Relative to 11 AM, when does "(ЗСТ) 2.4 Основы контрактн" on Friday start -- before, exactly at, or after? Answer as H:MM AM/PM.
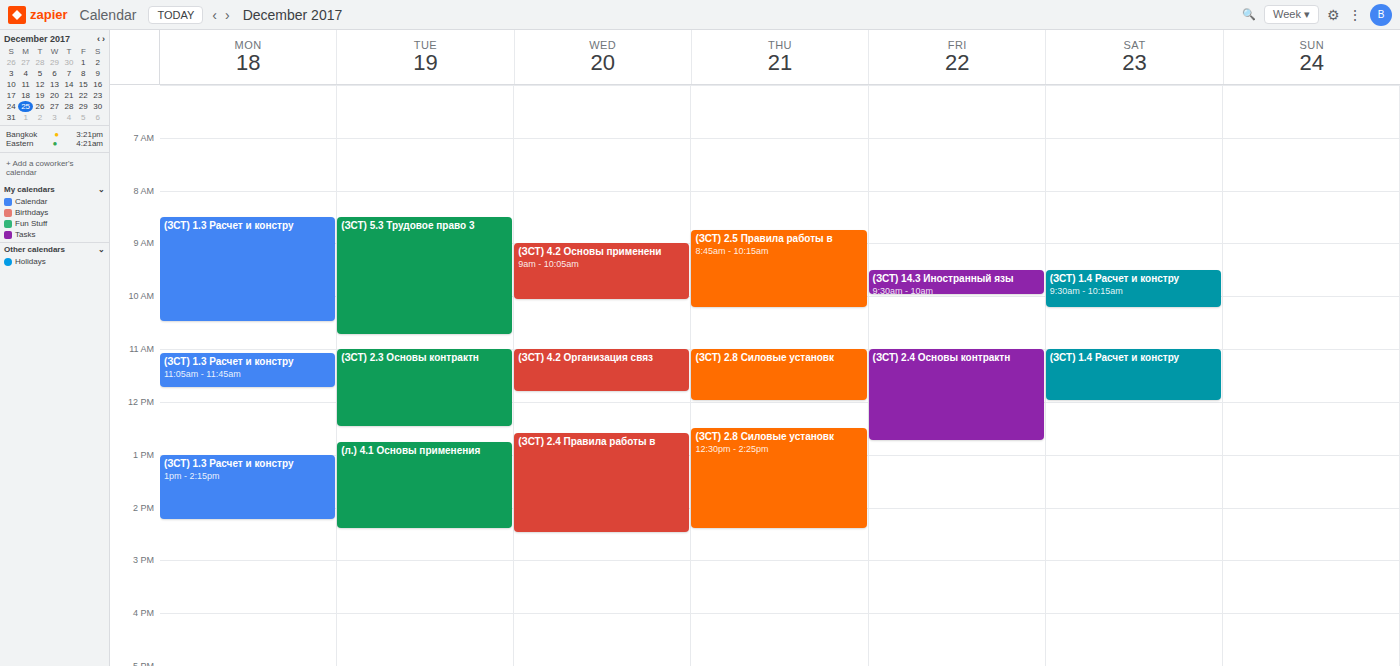
11:00 AM -- exactly at 11 AM, on the 11 AM line.